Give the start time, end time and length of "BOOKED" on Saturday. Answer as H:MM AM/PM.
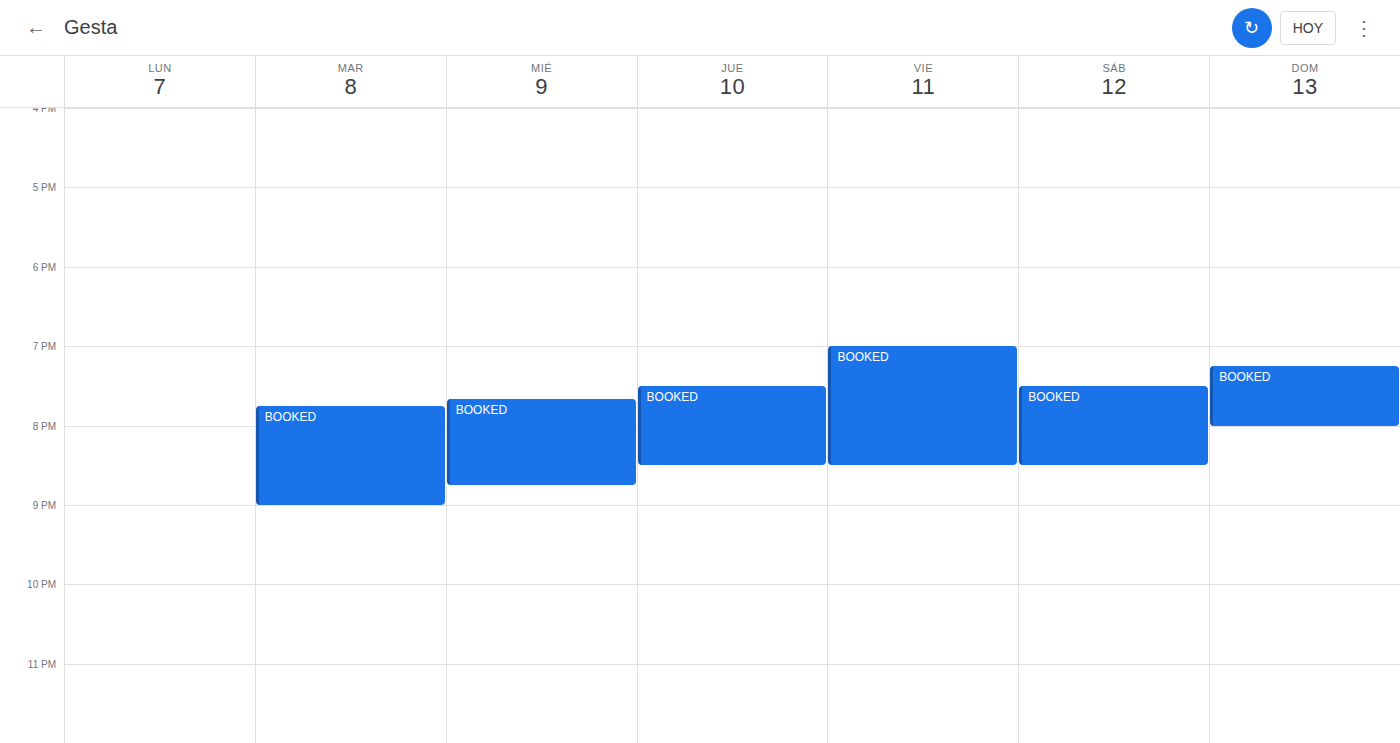
7:30 PM to 8:30 PM, 1 hour